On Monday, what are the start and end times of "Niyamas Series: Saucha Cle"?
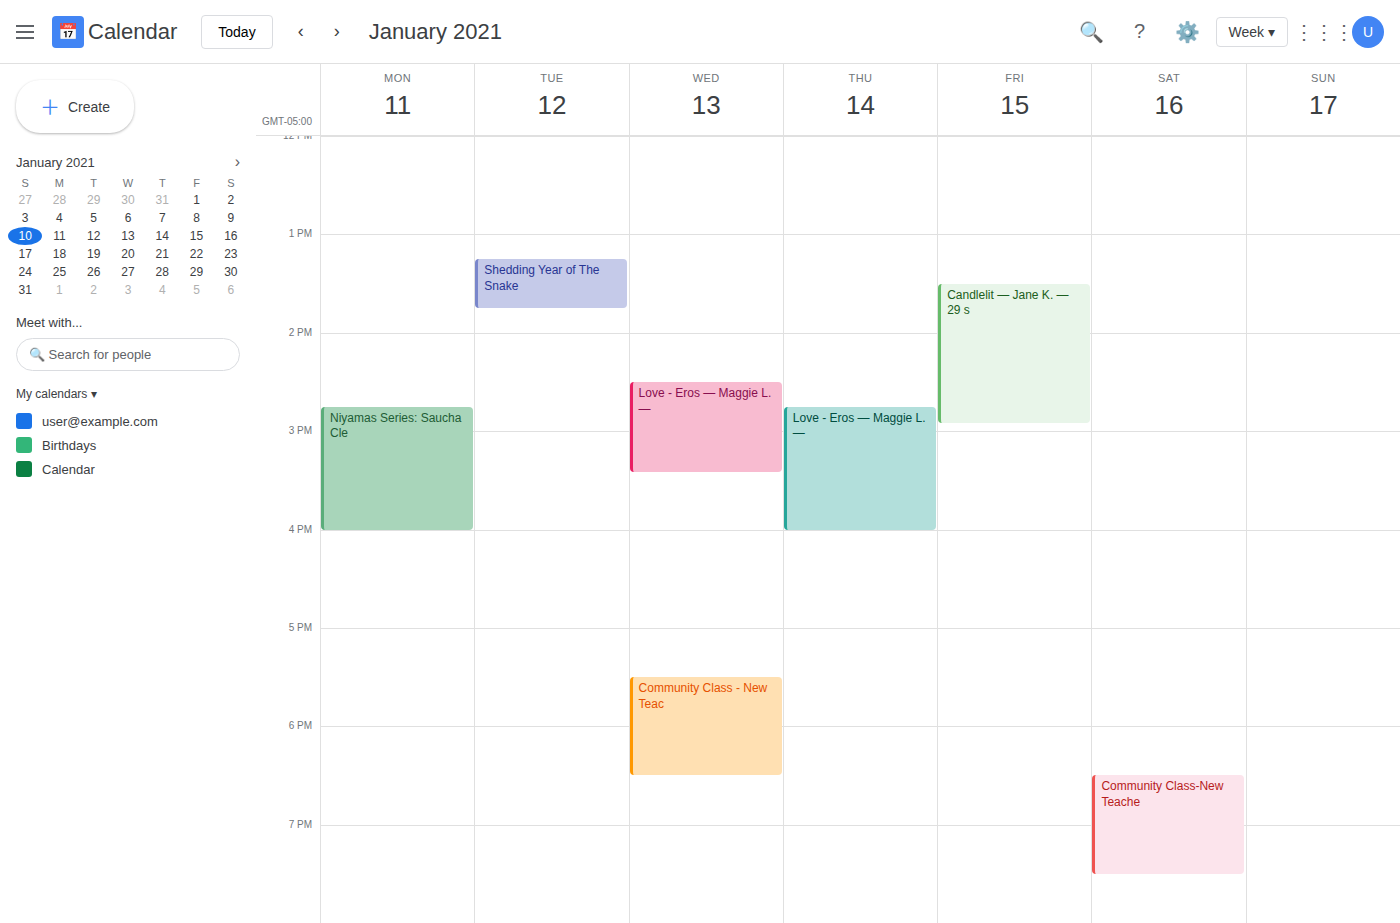
2:45 PM to 4:00 PM